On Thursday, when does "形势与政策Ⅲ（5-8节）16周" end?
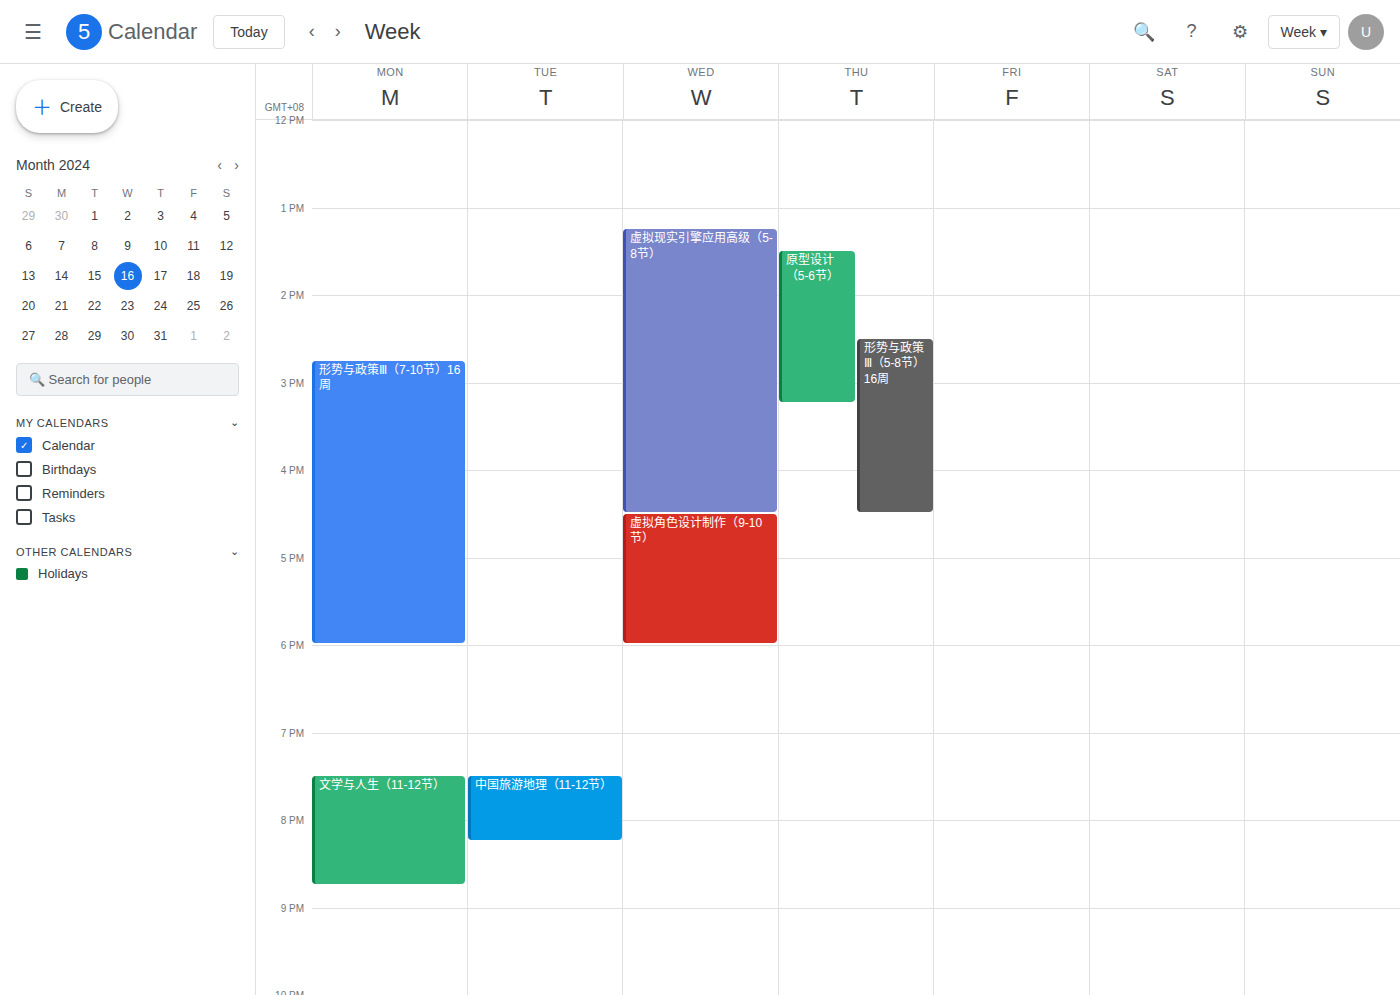
4:30 PM